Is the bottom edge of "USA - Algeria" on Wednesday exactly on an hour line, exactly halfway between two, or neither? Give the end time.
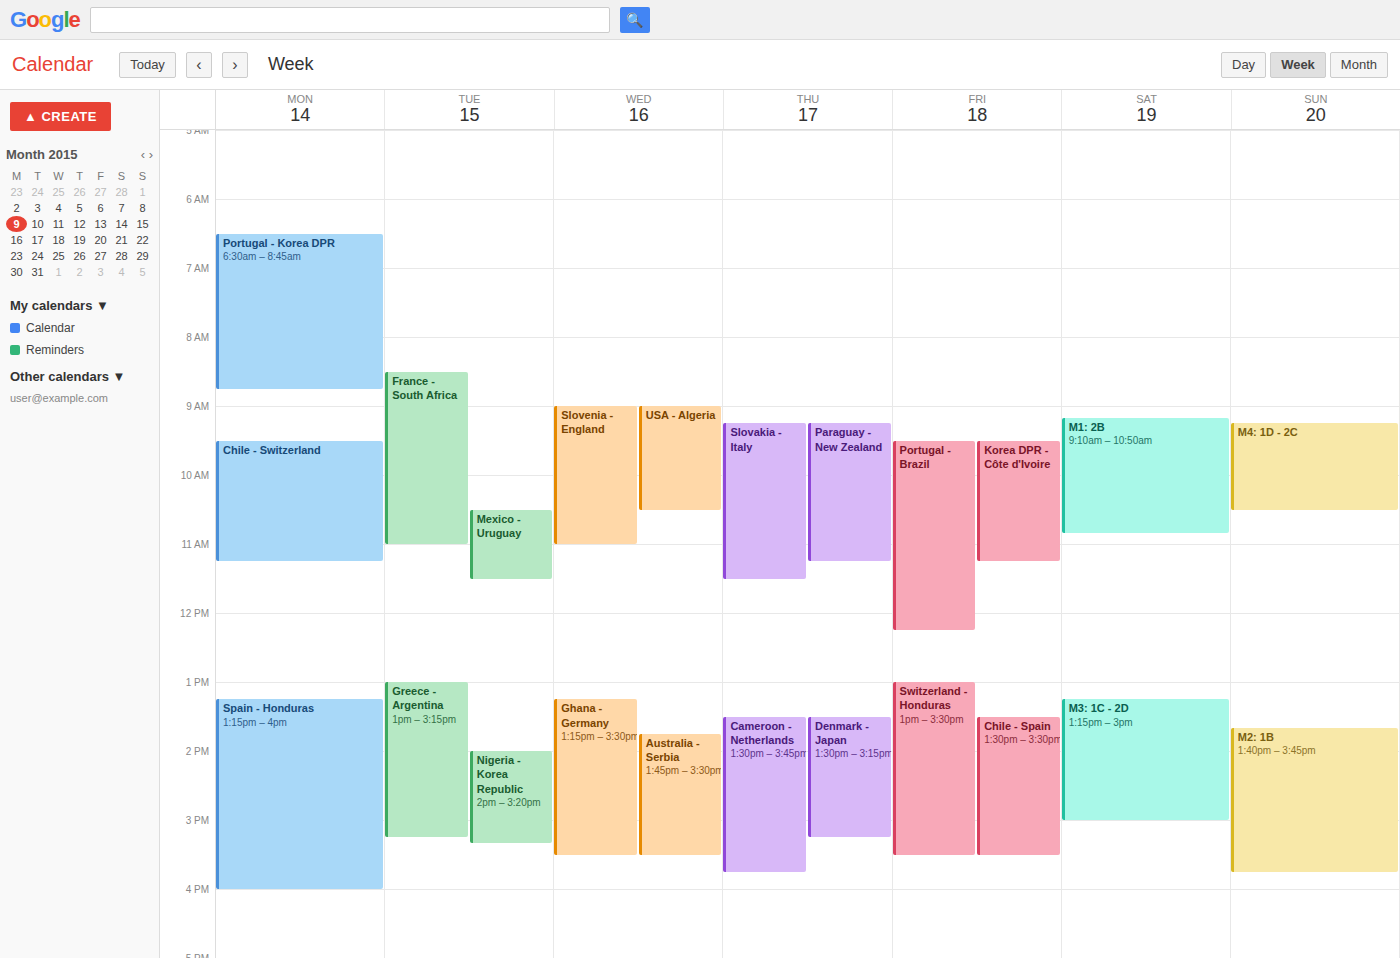
10:30 AM -- halfway between the 10 AM and 11 AM lines.